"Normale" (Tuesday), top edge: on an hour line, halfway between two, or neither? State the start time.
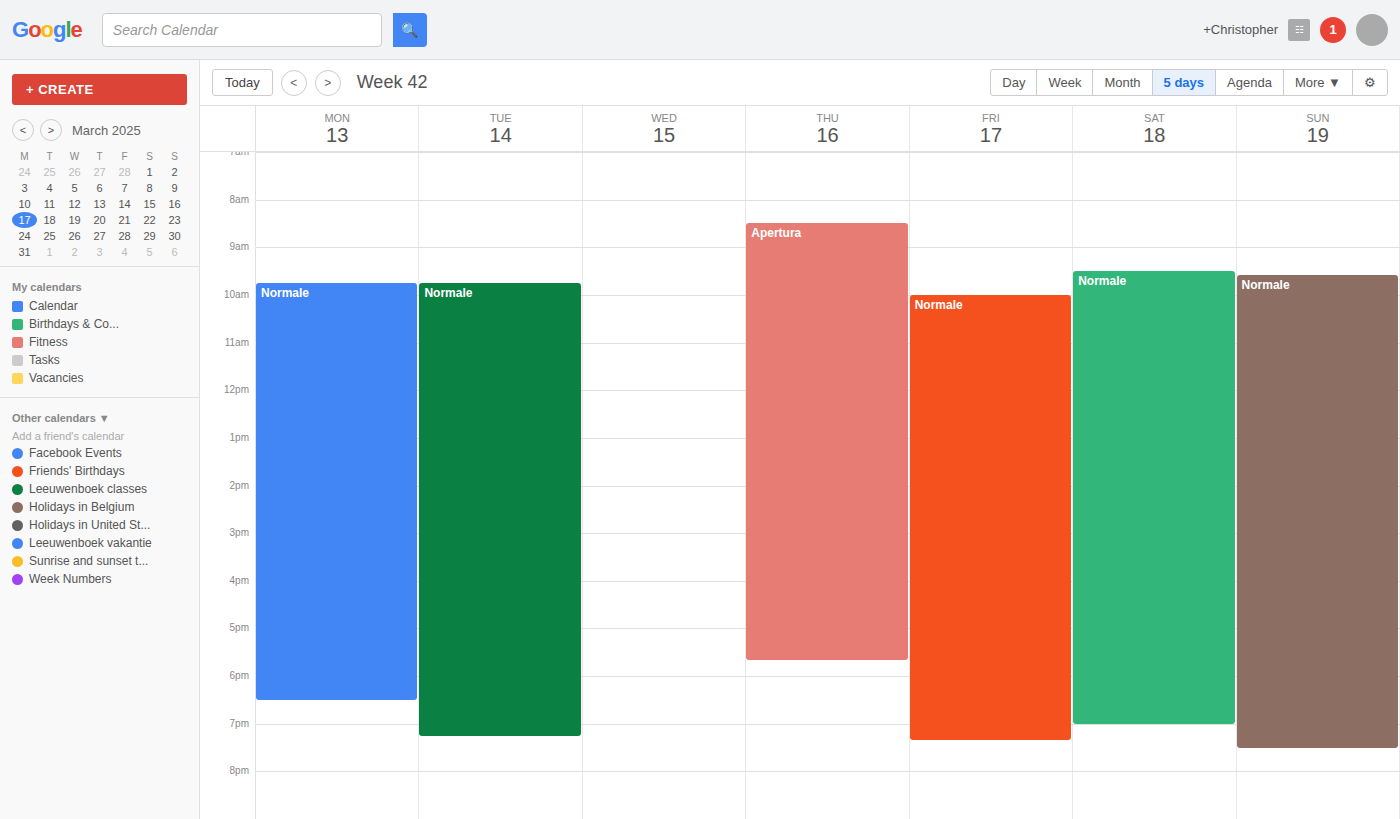
09:45 -- neither: three quarters of the way from the 09:00 line to the 10:00 line.